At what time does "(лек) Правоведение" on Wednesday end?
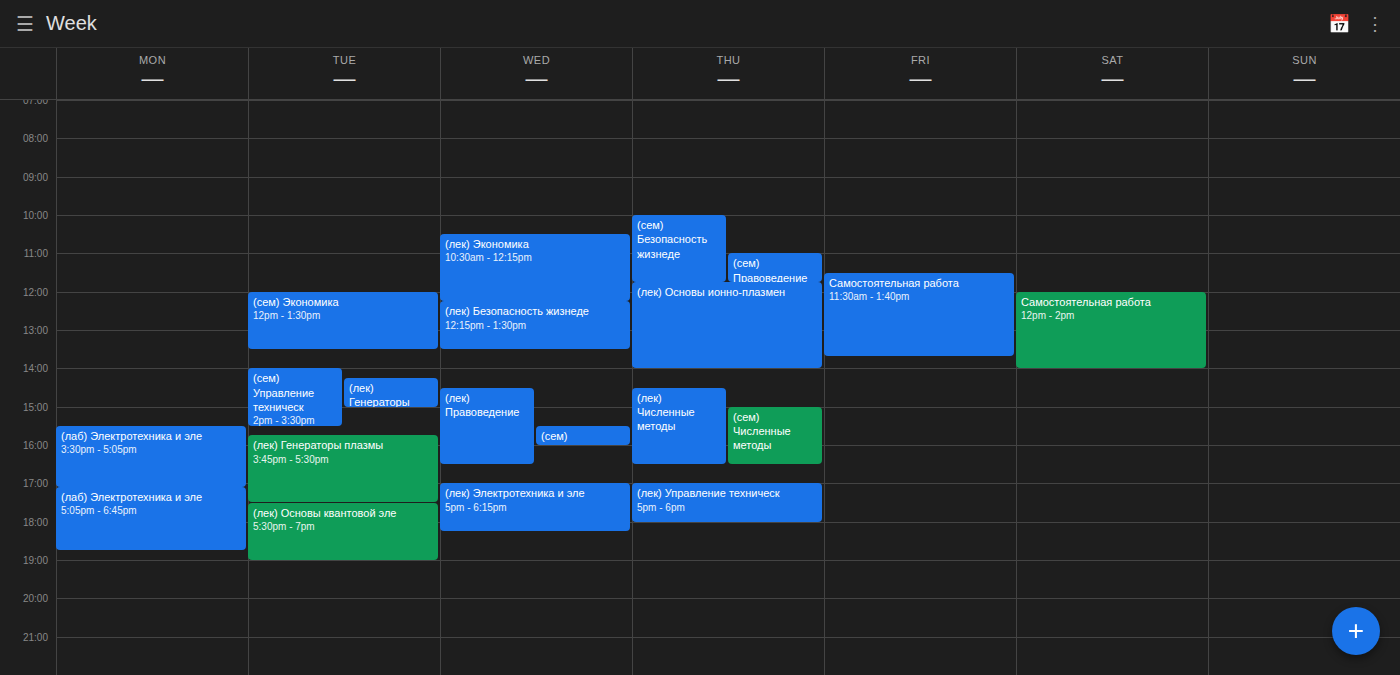
4:30 PM